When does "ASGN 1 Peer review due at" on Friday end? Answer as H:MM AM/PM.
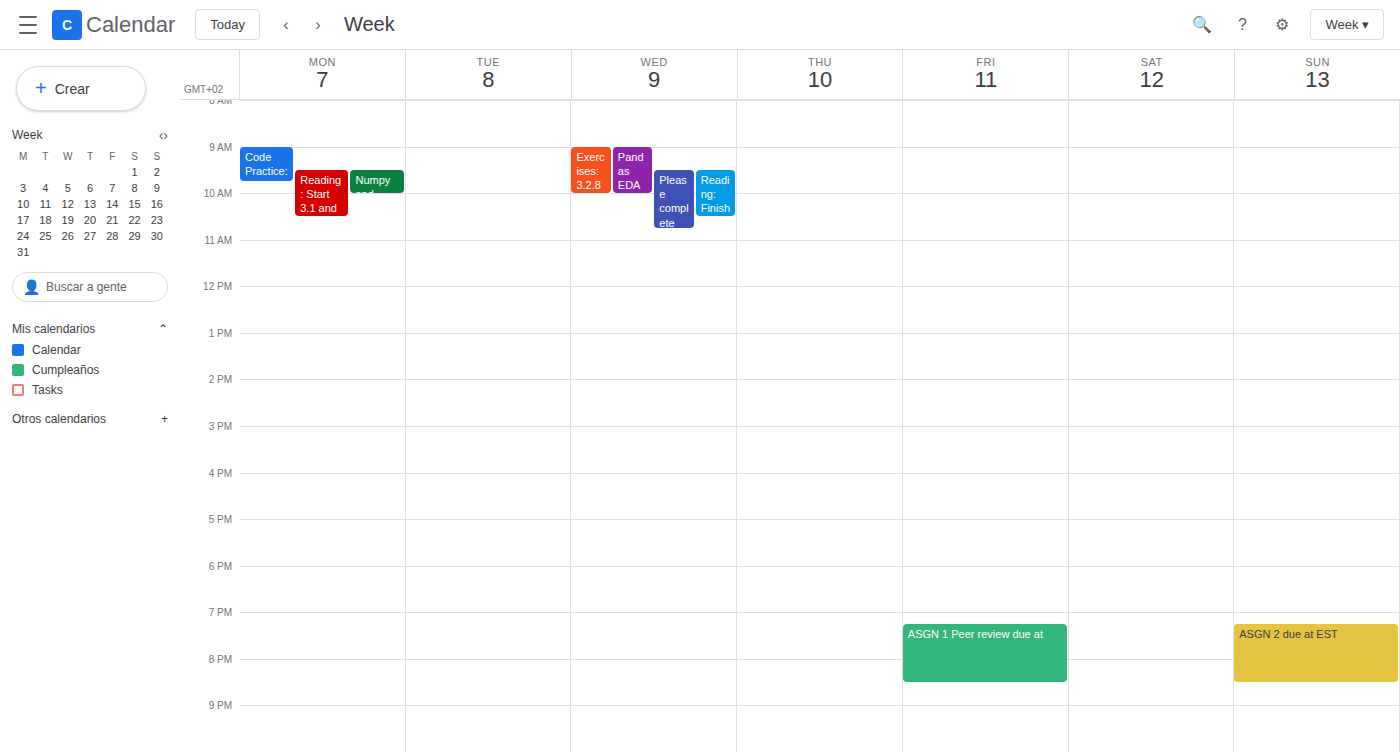
8:30 PM